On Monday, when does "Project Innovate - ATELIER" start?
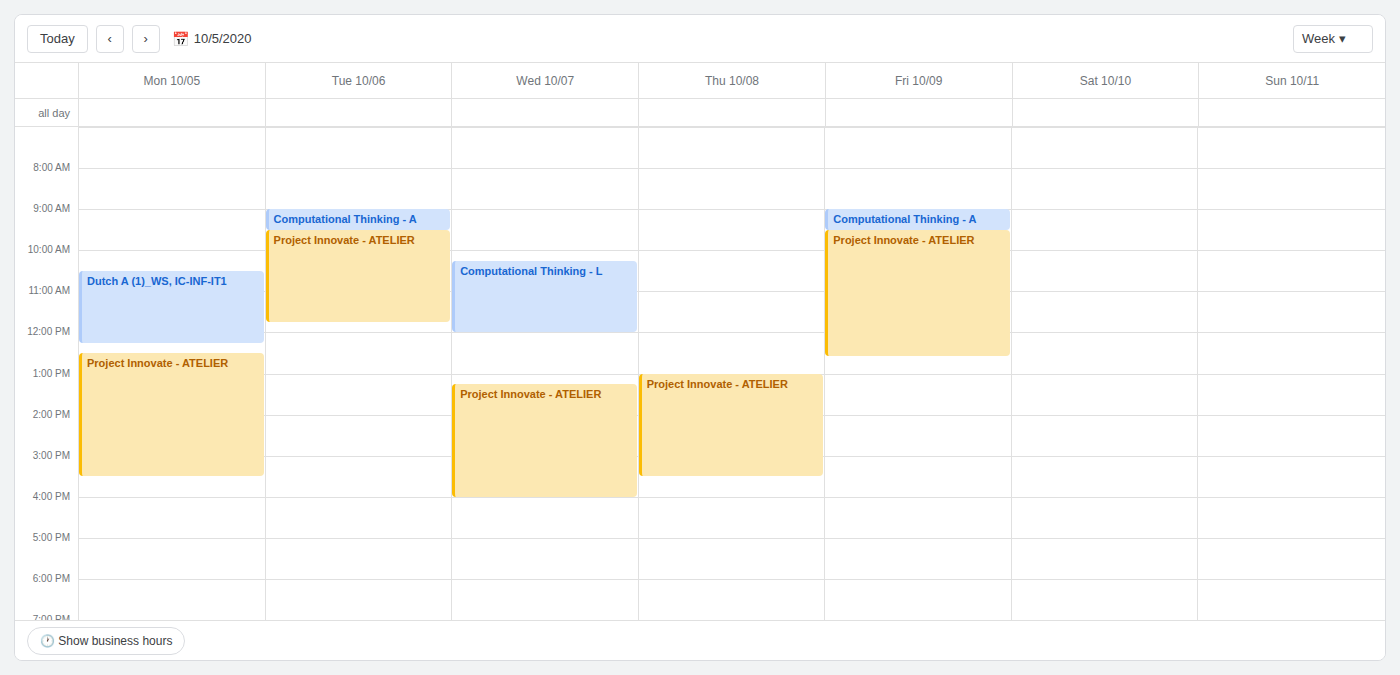
12:30